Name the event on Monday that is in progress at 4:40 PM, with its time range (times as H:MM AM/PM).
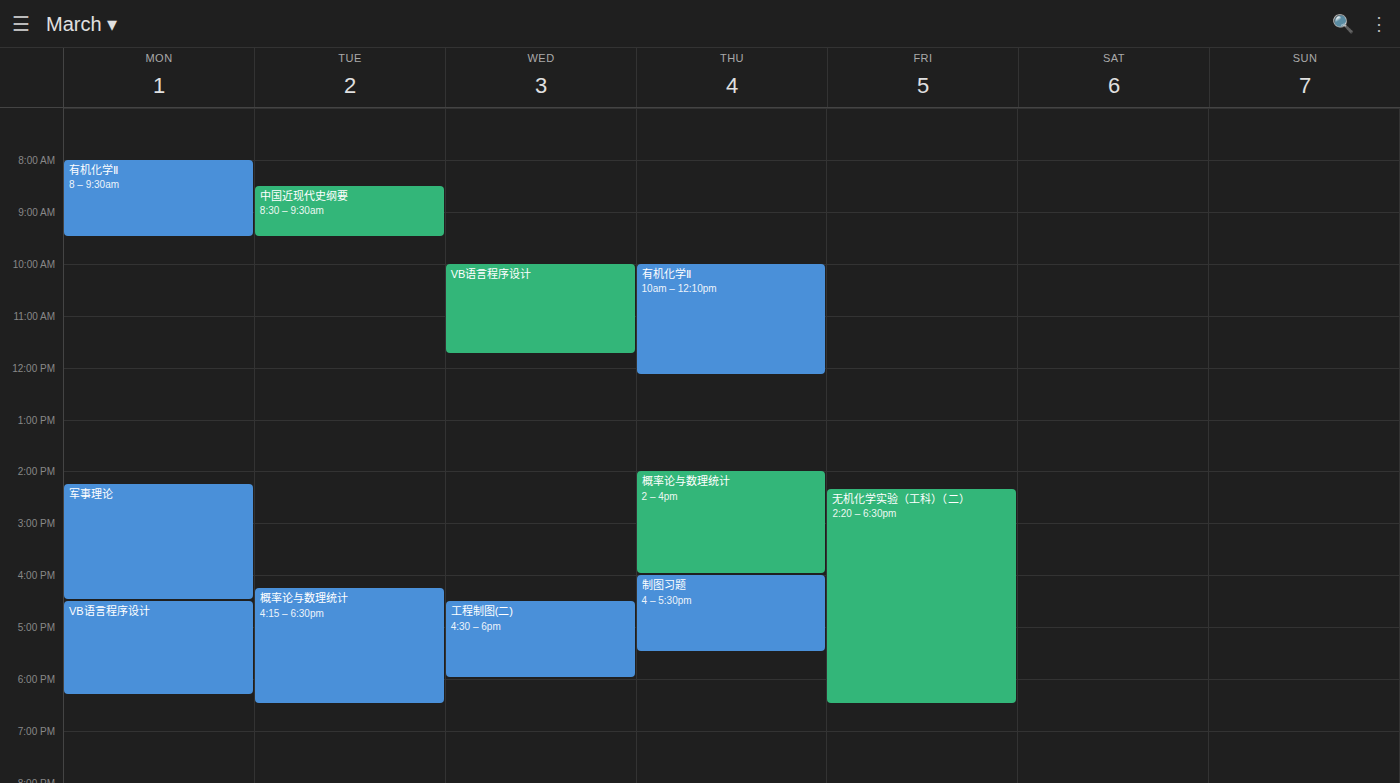
"VB语言程序设计", 4:30 PM to 6:20 PM